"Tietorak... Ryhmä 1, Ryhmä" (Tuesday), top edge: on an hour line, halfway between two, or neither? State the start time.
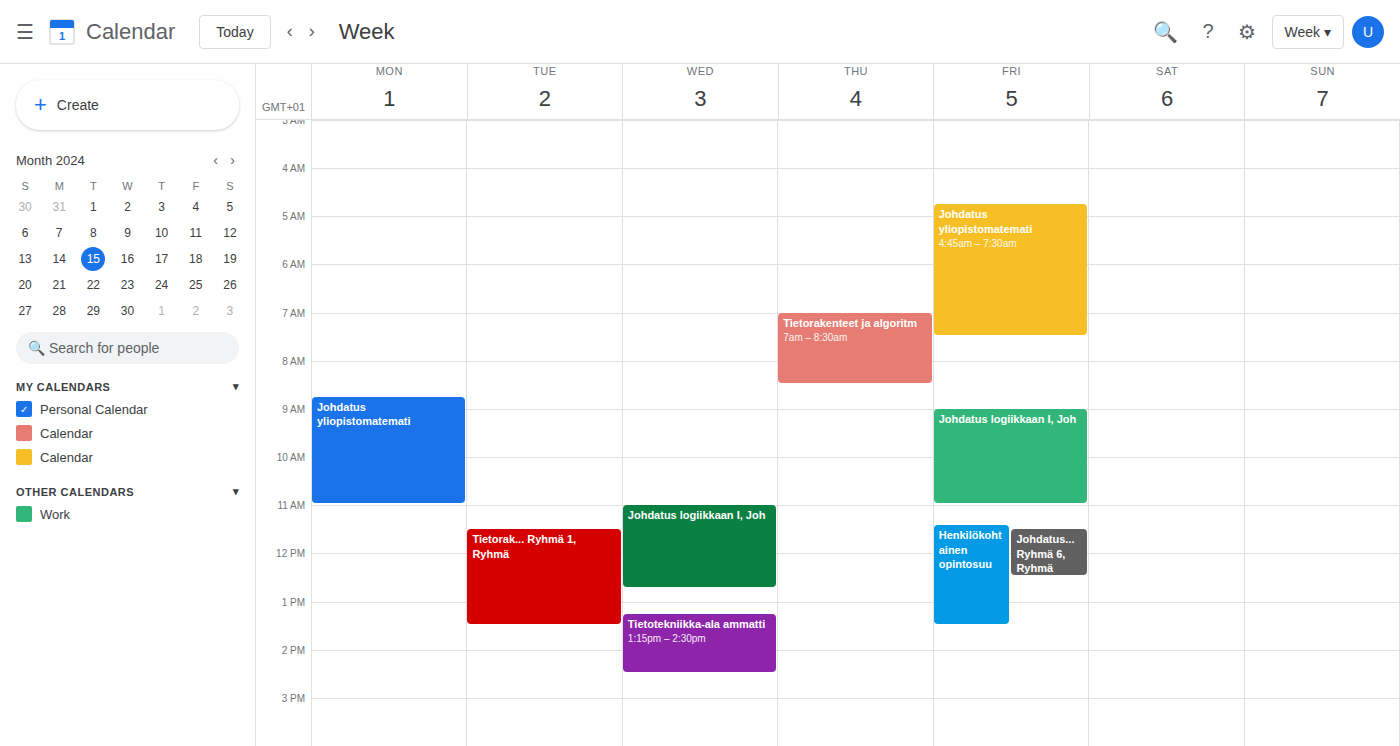
11:30 AM -- halfway between the 11 AM and 12 PM lines.